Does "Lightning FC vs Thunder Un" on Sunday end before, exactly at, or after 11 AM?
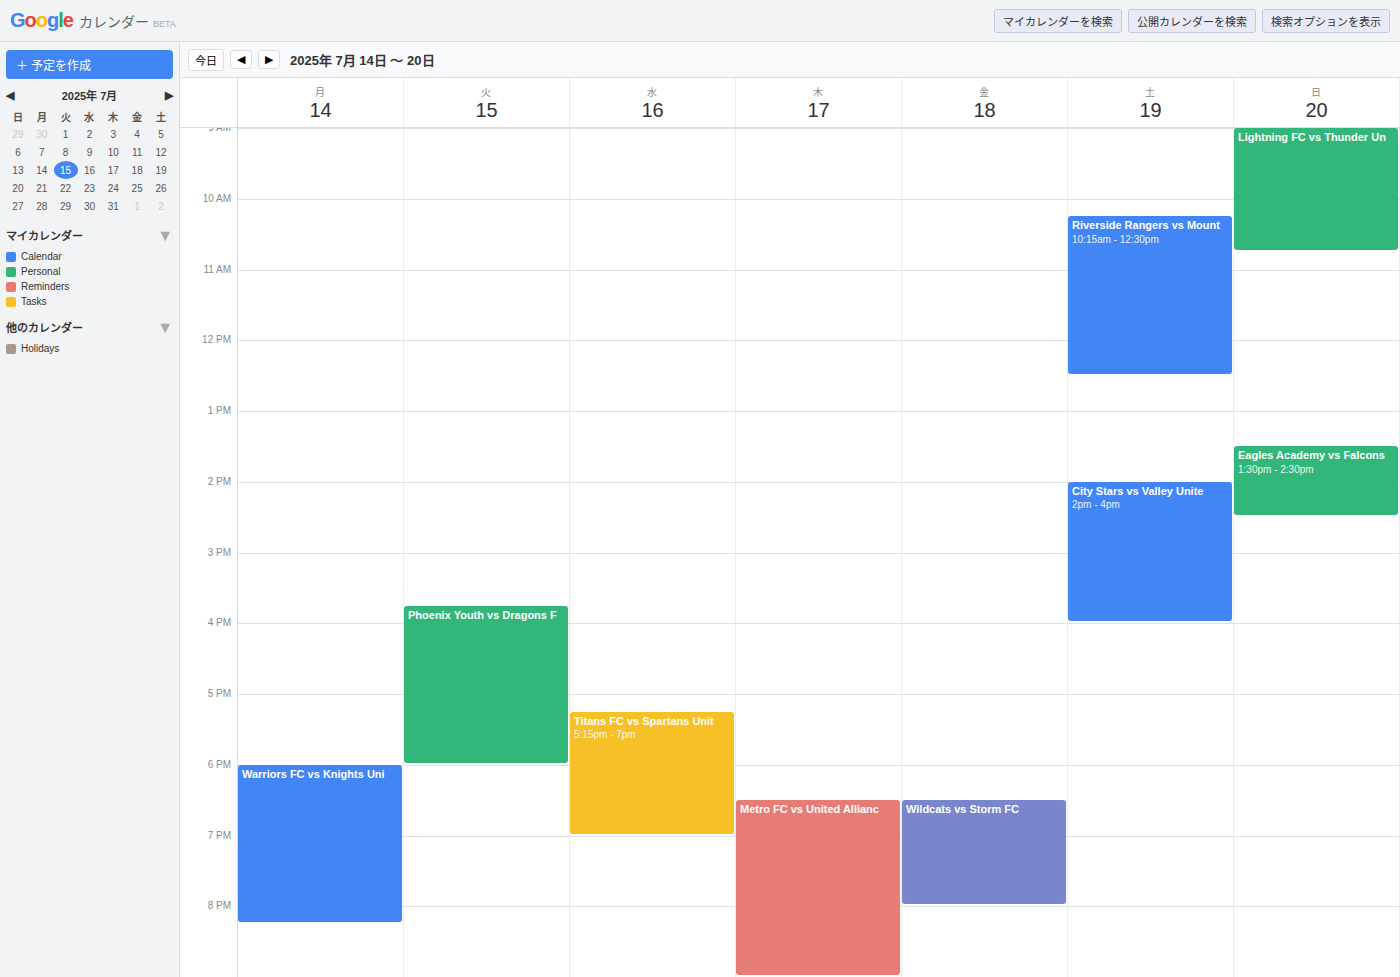
10:45 AM -- before 11 AM, 15 minutes above the 11 AM line.